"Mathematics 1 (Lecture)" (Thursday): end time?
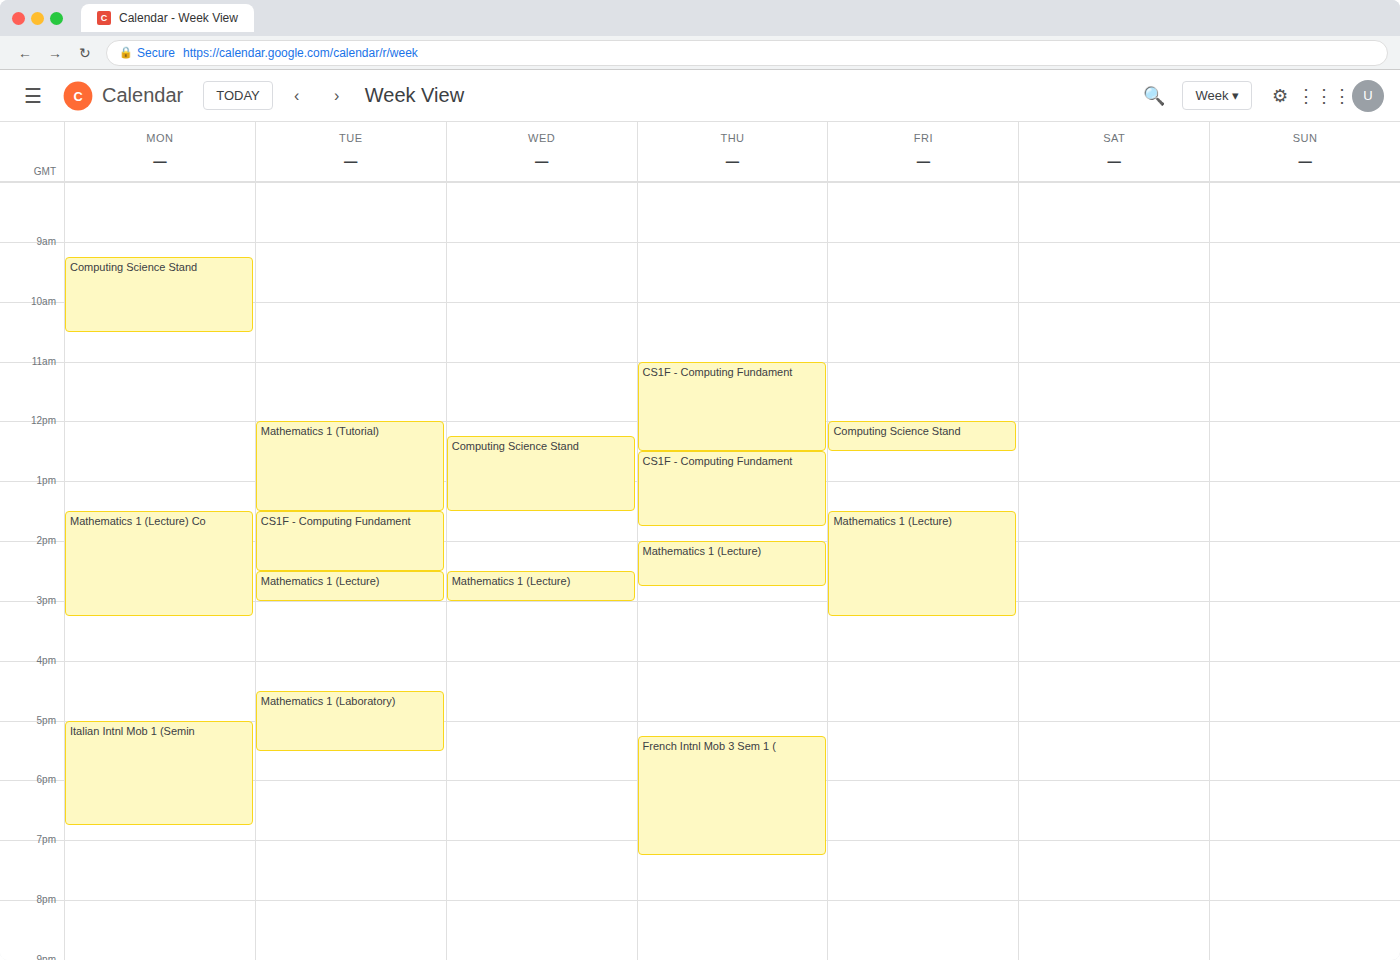
2:45 PM